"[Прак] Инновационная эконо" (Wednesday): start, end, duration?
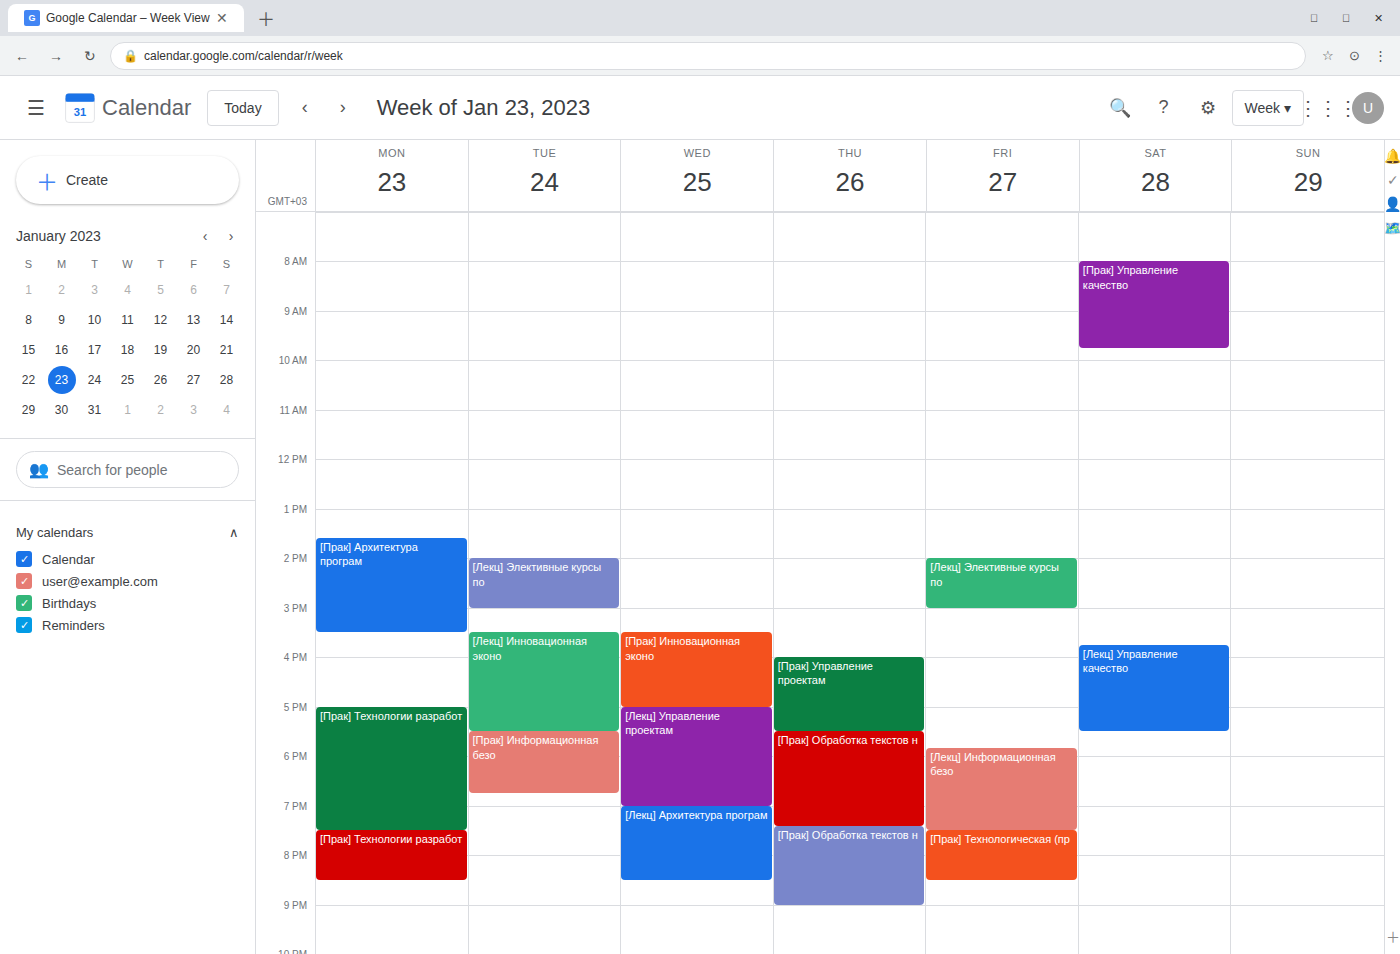
15:30 to 17:00, 1 hour 30 minutes